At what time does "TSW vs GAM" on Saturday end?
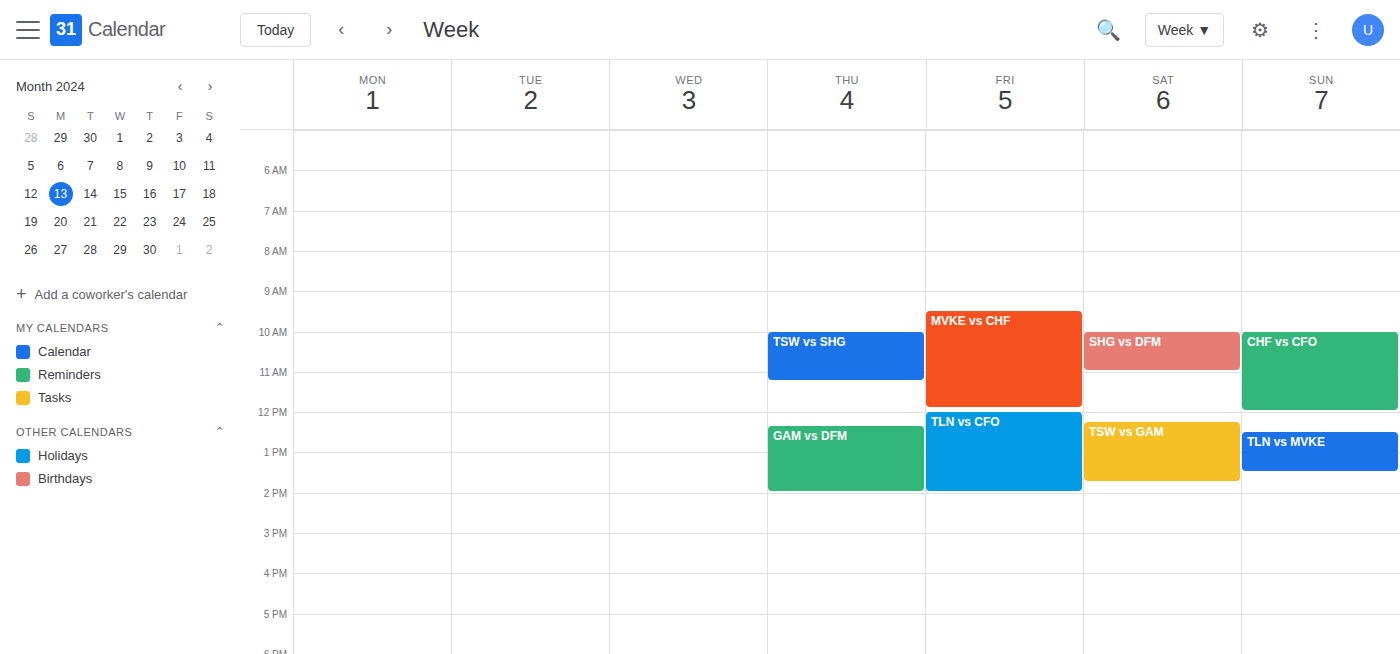
13:45